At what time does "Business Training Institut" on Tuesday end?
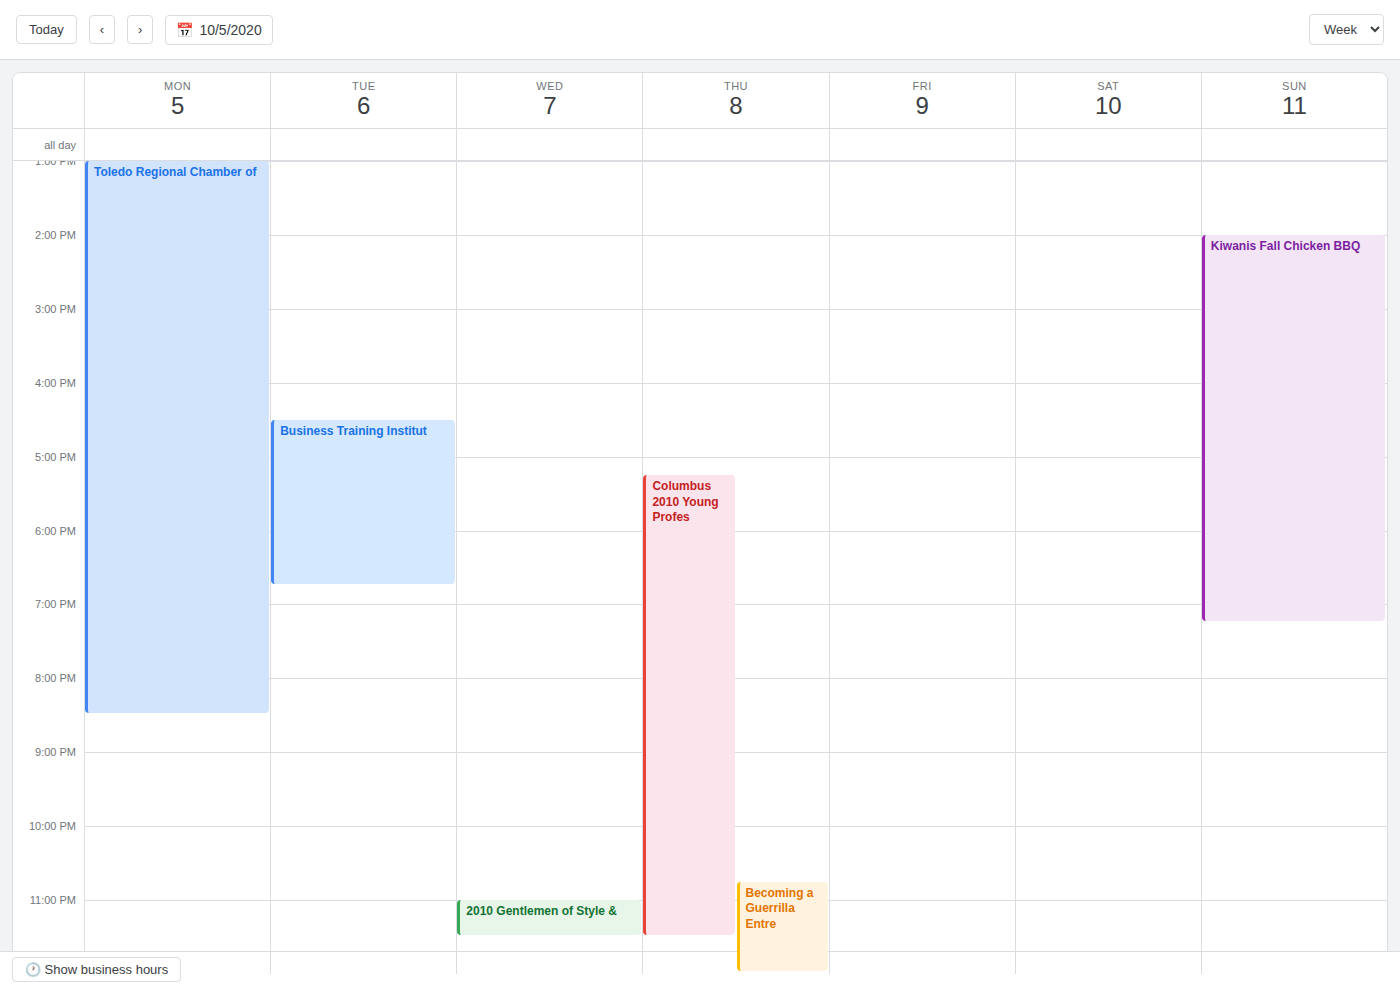
18:45